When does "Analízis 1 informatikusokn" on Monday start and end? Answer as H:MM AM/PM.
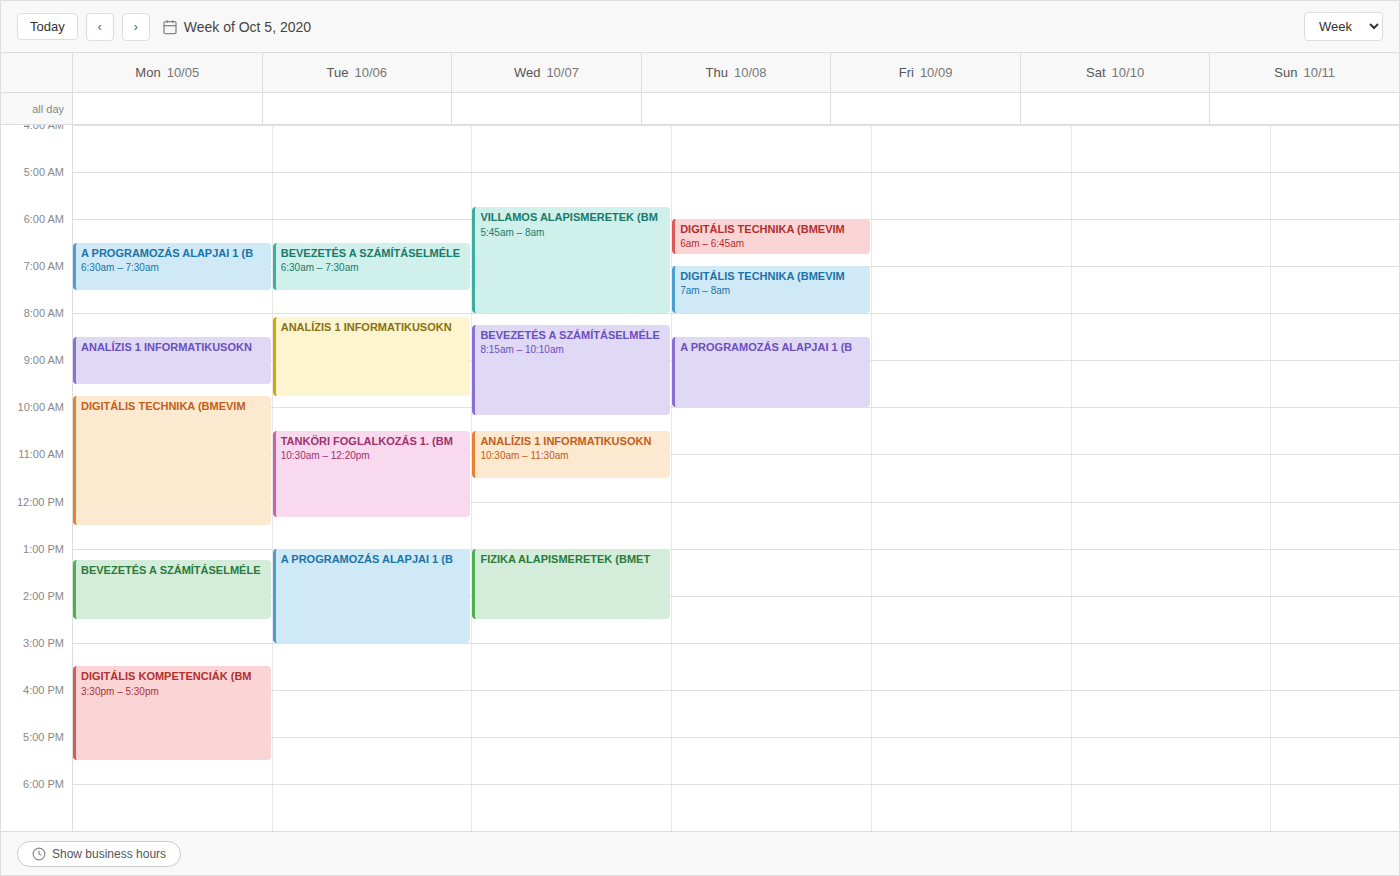
8:30 AM to 9:30 AM